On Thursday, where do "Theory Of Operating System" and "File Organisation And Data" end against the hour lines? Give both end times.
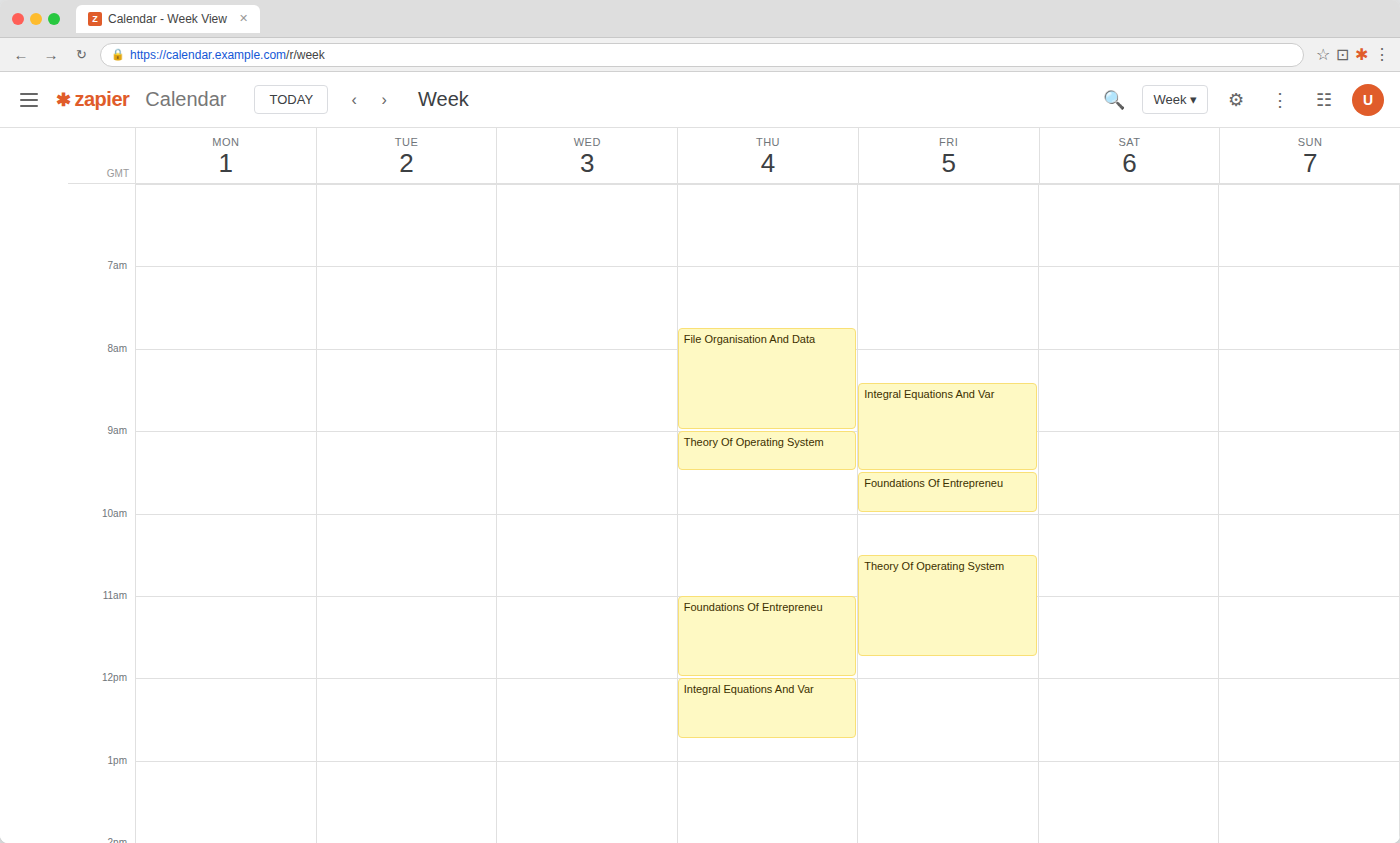
"Theory Of Operating System": 9:30 AM, halfway between the 9 AM and 10 AM lines. "File Organisation And Data": 9:00 AM, exactly on the 9 AM line.